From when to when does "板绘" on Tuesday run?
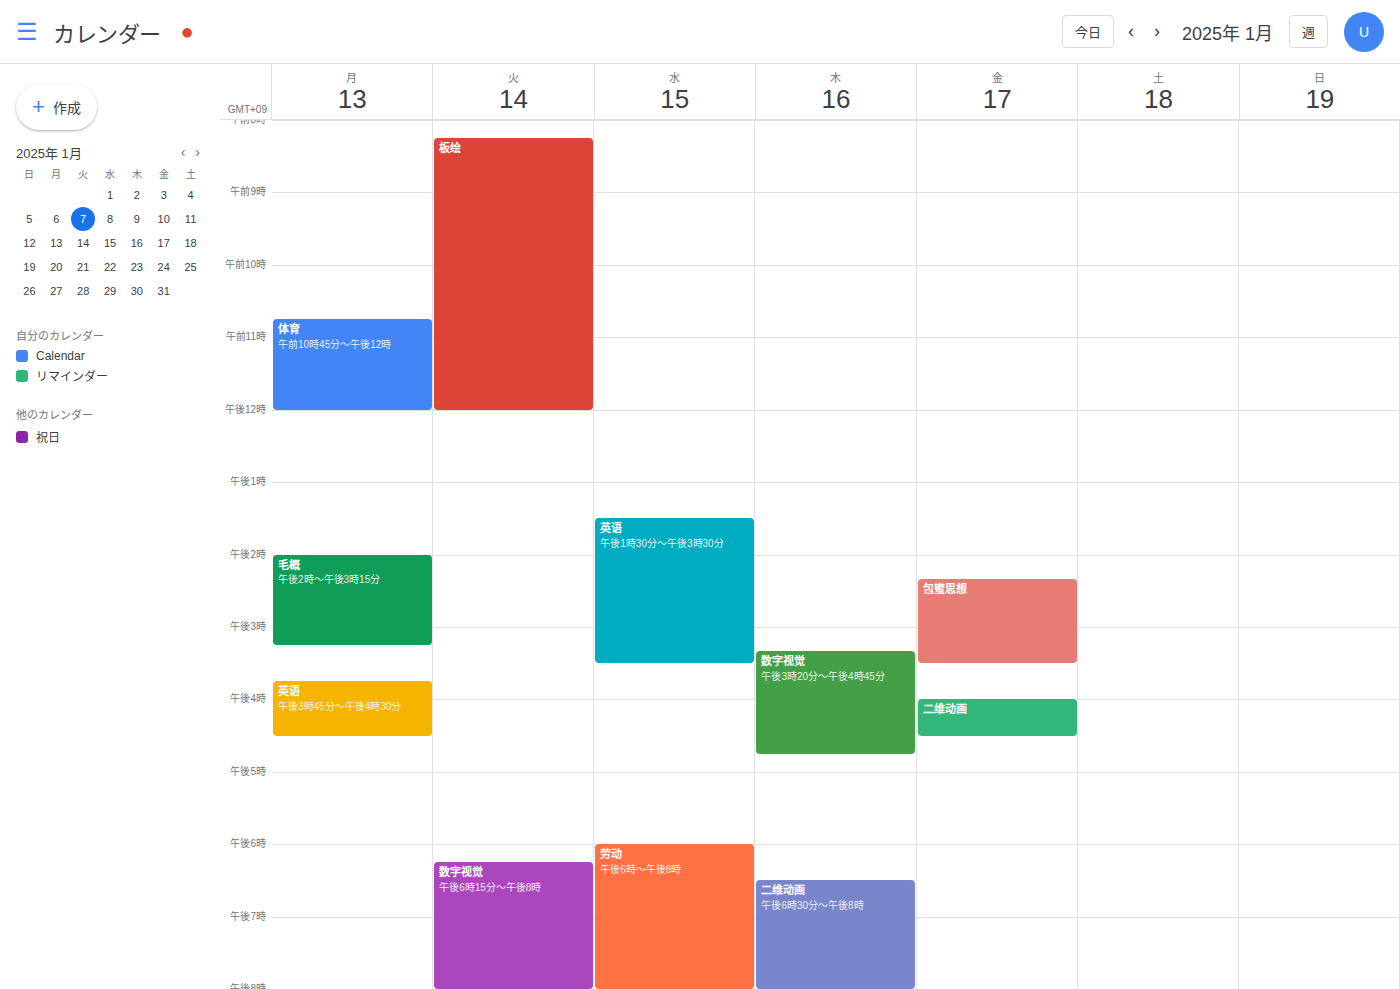
8:15 AM to 12:00 PM